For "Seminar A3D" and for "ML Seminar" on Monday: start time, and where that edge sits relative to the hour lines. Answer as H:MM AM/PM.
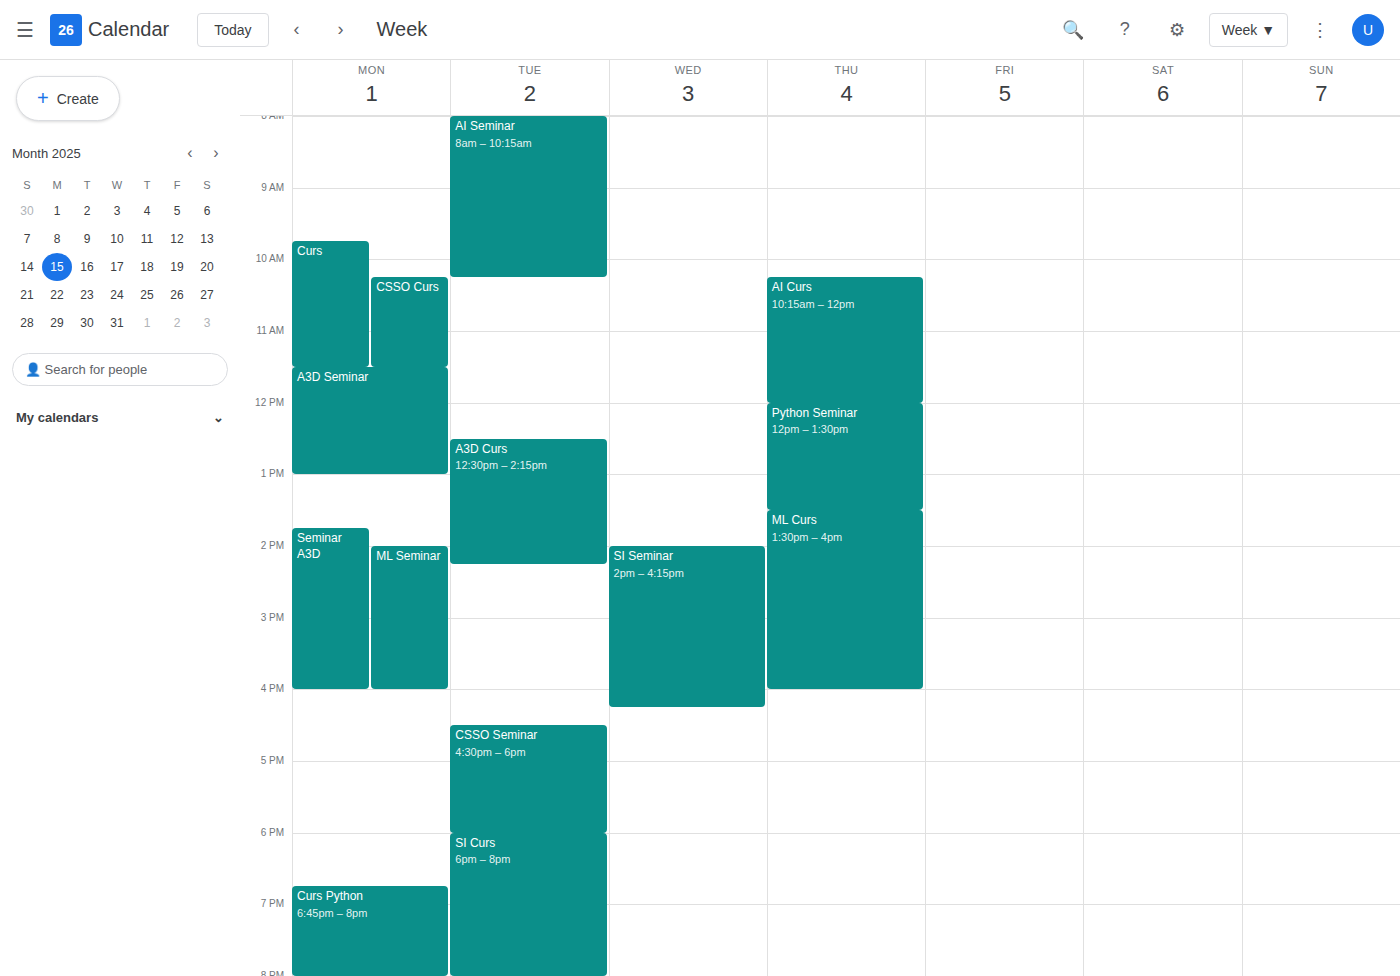
"Seminar A3D": 1:45 PM, neither: three quarters of the way from the 1 PM line to the 2 PM line. "ML Seminar": 2:00 PM, exactly on the 2 PM line.